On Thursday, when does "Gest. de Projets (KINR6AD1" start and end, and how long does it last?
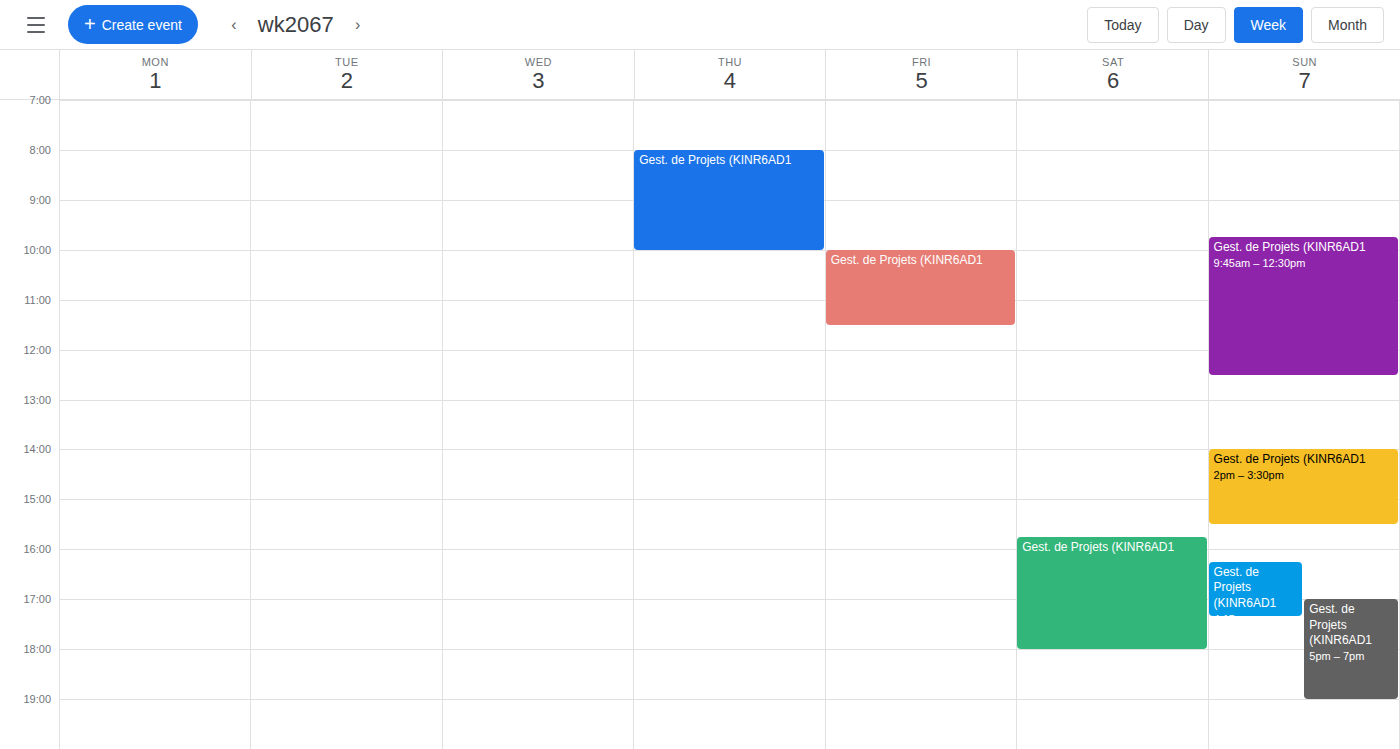
8:00 AM to 10:00 AM, 2 hours